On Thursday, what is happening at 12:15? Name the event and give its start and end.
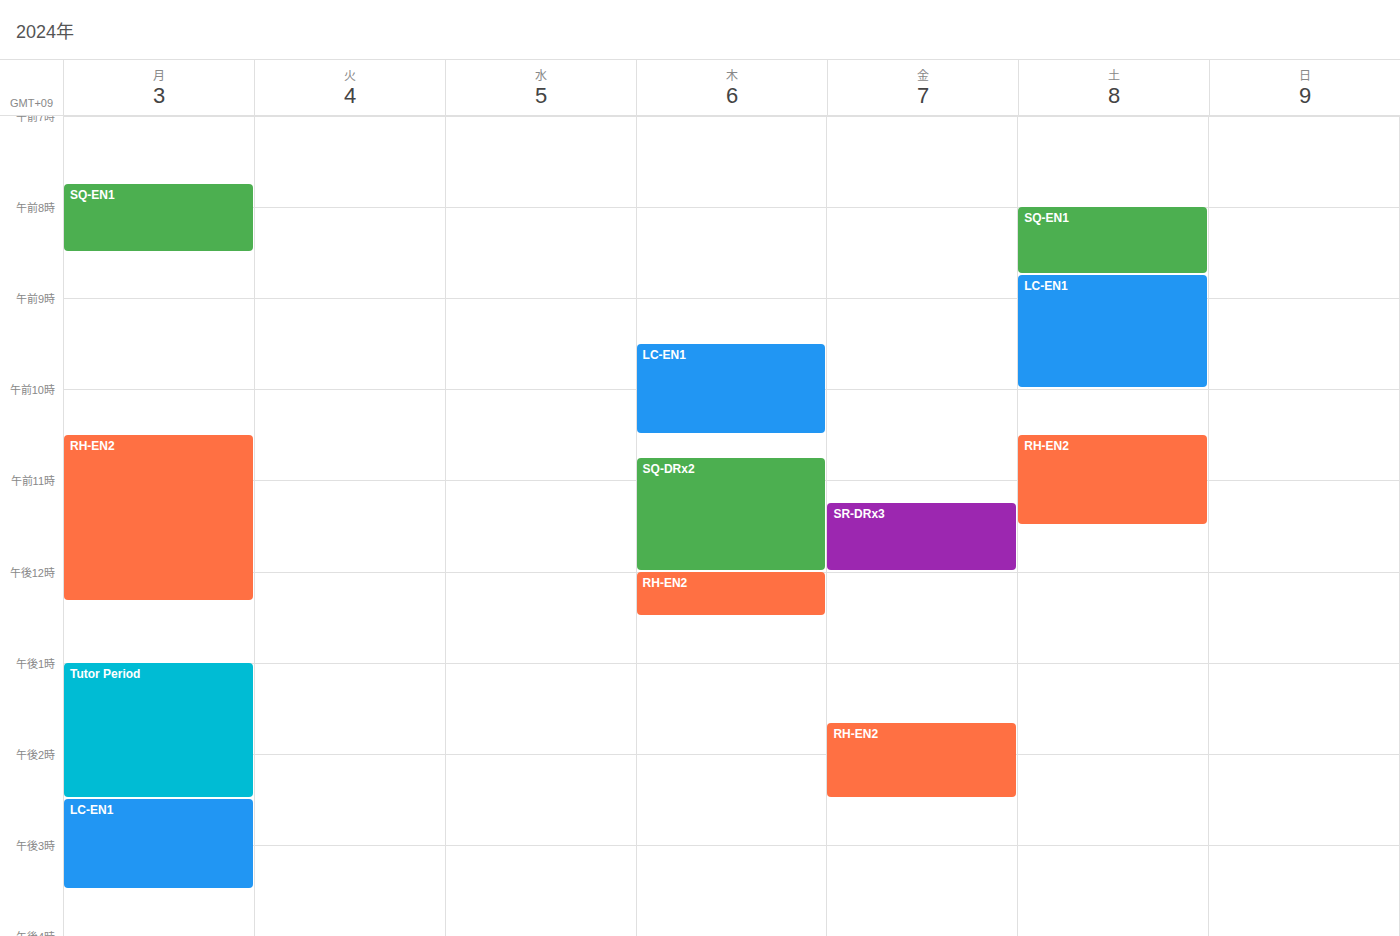
"RH-EN2", 12:00 to 12:30